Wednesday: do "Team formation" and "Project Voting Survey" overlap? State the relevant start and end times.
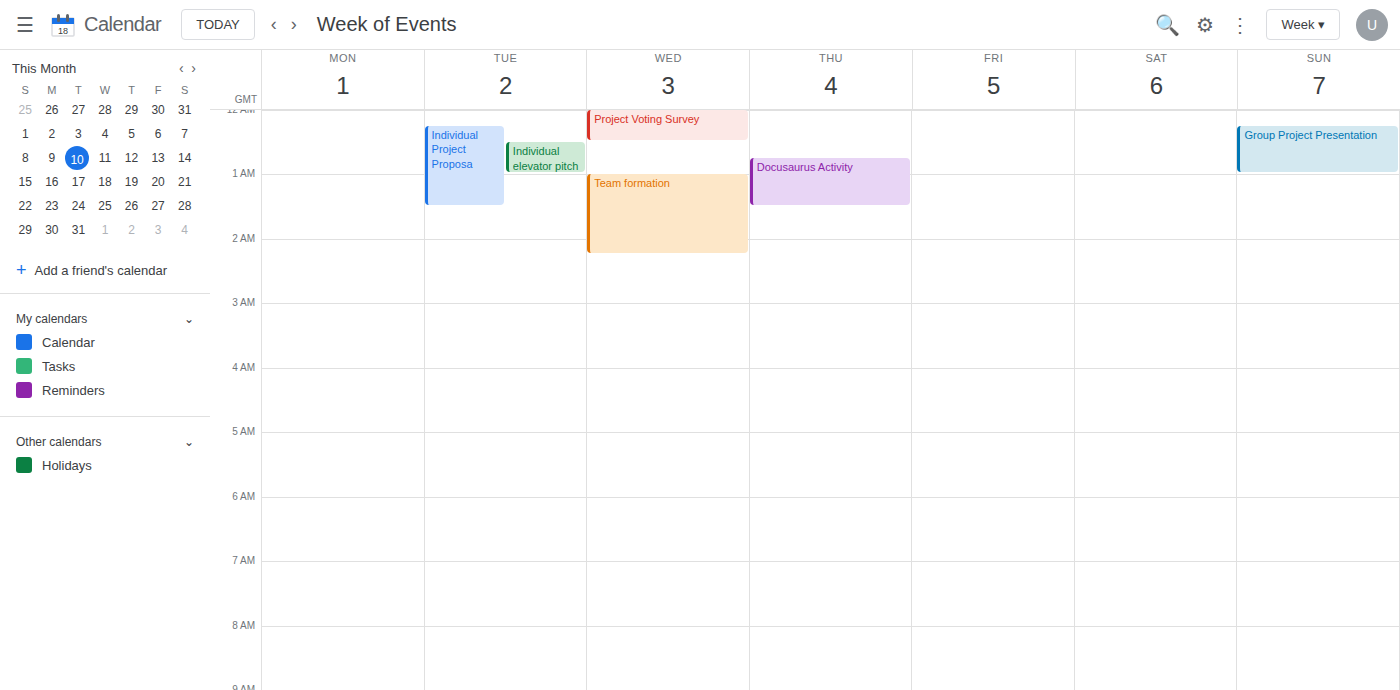
"Project Voting Survey" ends at 00:30 and "Team formation" starts at 01:00 -- no overlap.